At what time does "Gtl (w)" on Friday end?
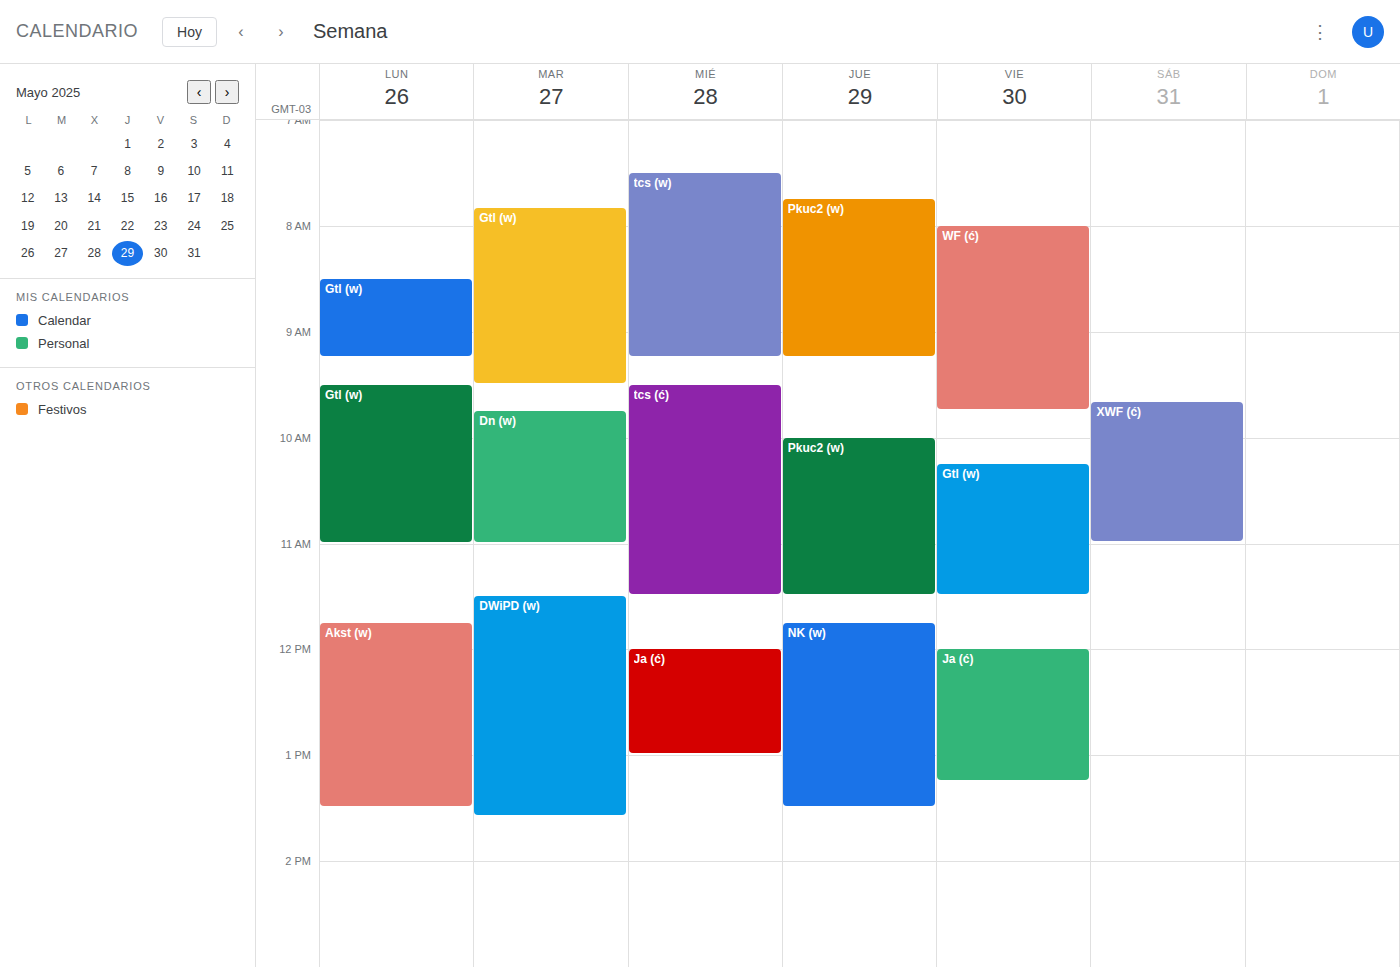
11:30 AM